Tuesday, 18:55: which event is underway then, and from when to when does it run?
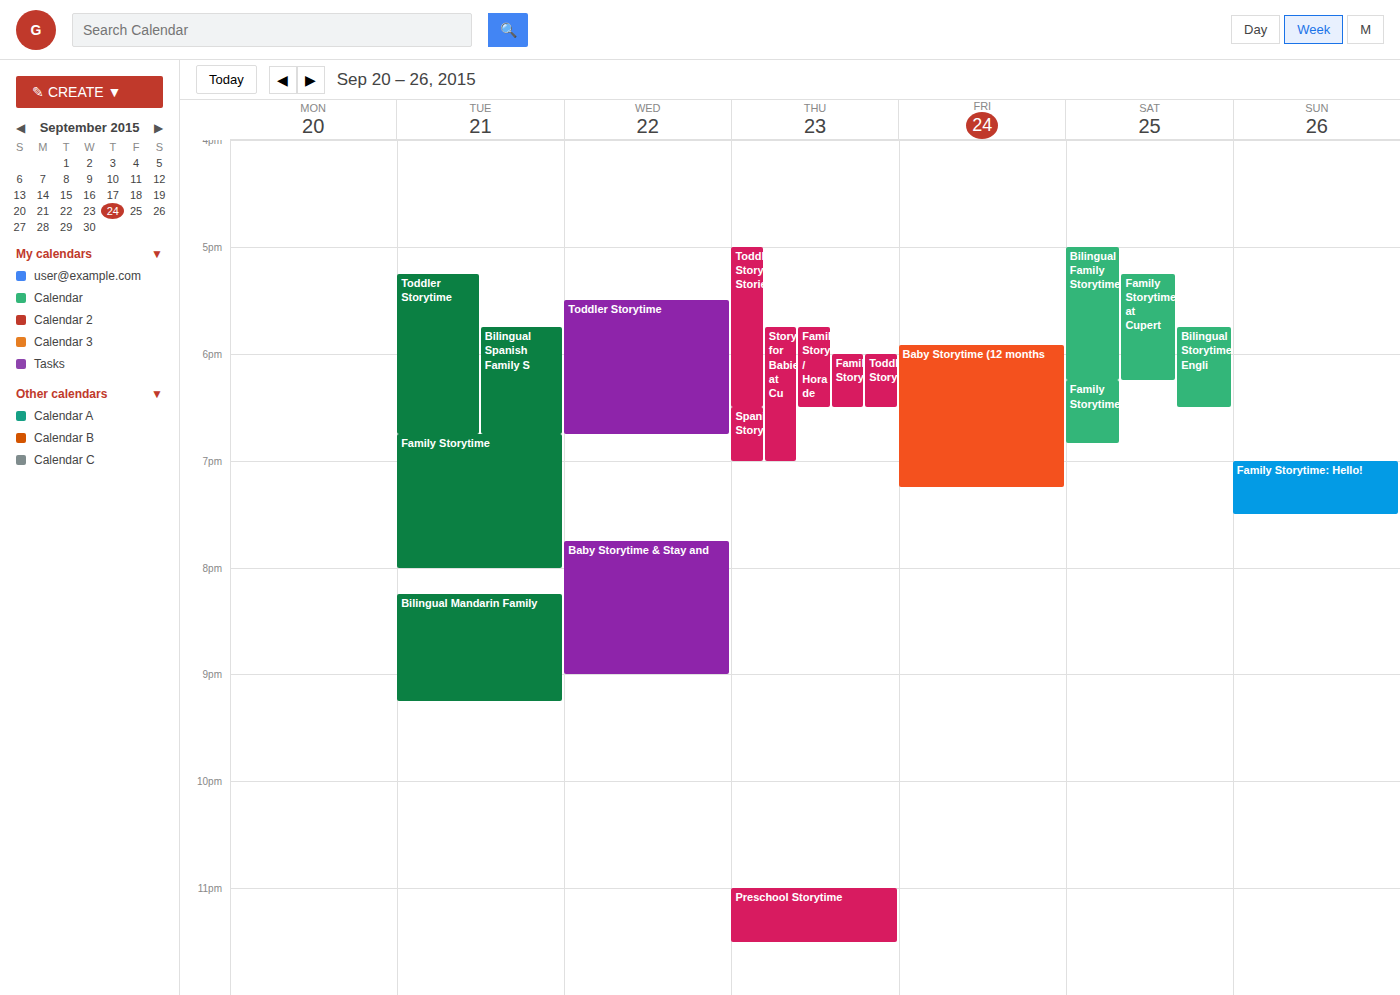
"Family Storytime", 18:45 to 20:00